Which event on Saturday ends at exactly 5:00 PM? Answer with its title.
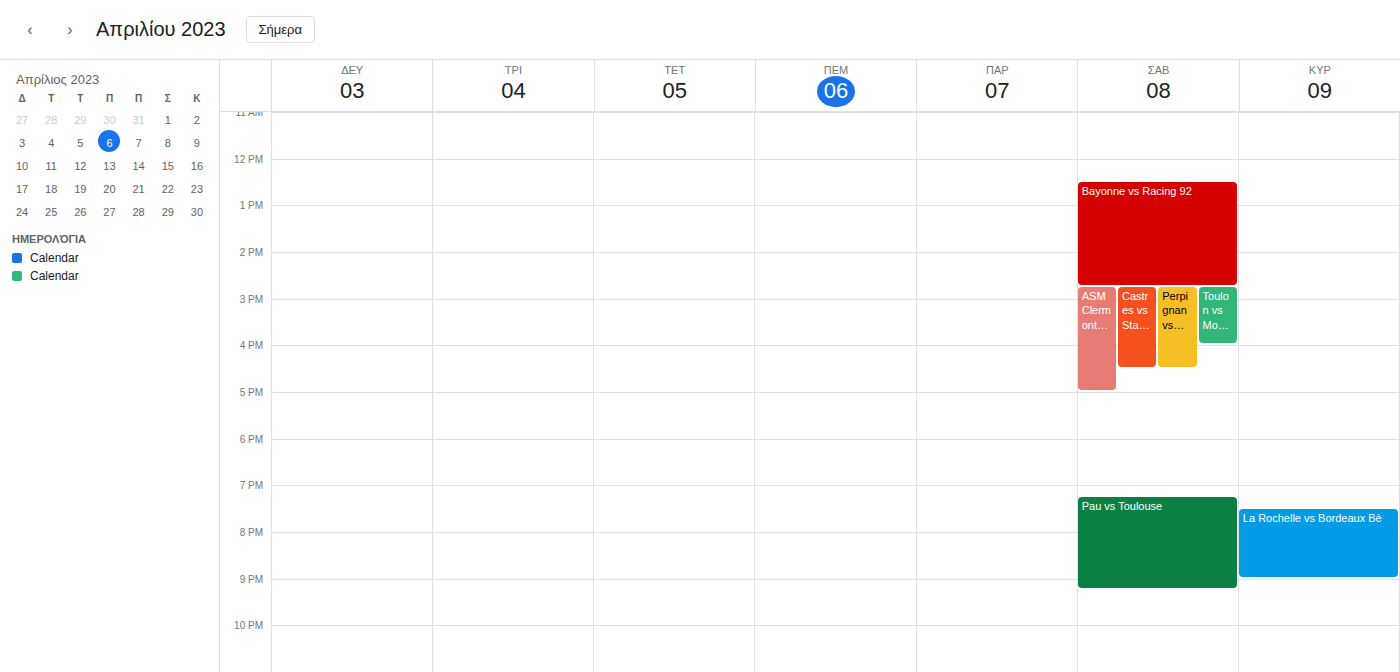
"ASM Clermont Auvergne vs R"